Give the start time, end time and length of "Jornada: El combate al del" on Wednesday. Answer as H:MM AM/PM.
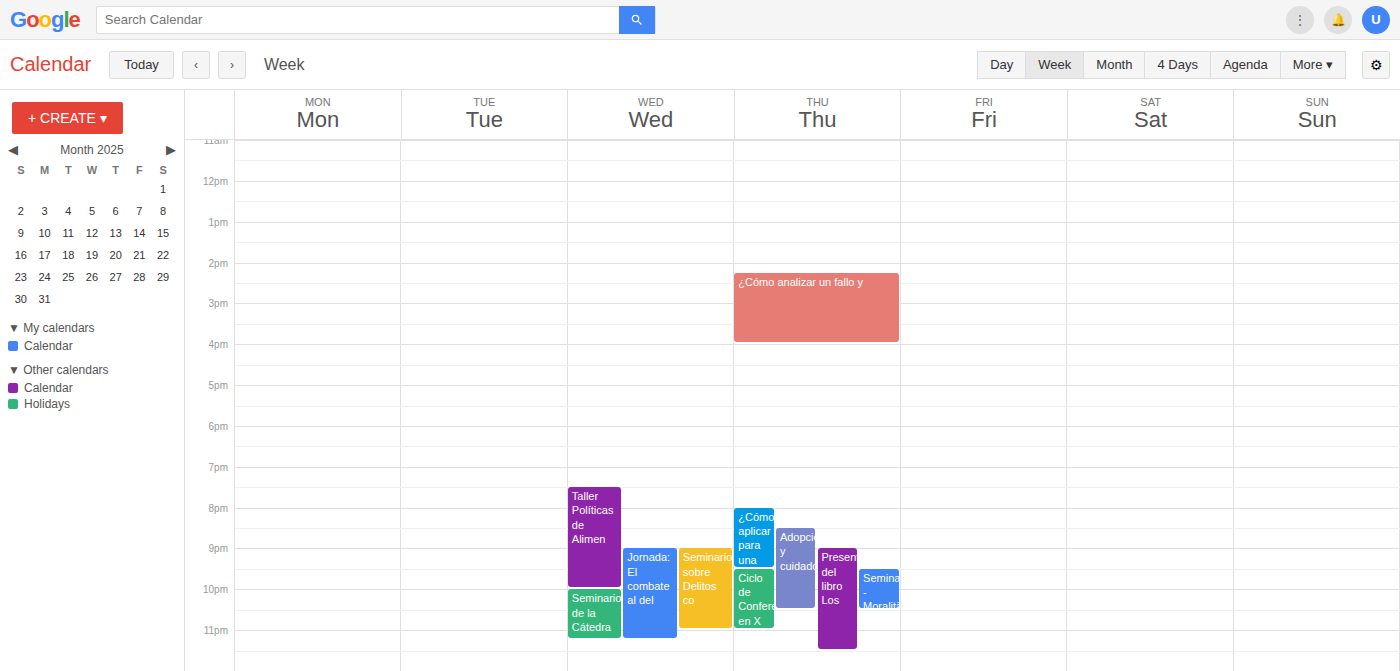
9:00 PM to 11:15 PM, 2 hours 15 minutes